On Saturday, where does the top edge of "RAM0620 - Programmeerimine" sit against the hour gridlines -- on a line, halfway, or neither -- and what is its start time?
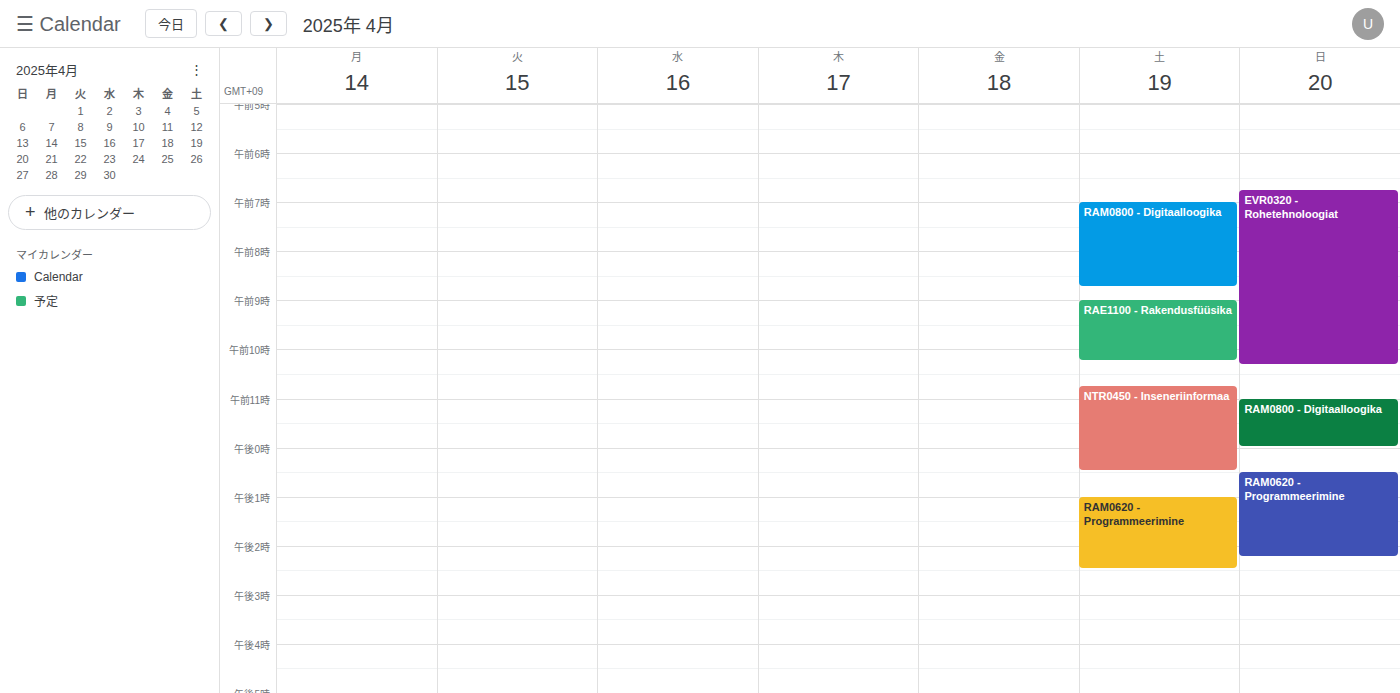
1:00 PM -- exactly on the 1 PM line.